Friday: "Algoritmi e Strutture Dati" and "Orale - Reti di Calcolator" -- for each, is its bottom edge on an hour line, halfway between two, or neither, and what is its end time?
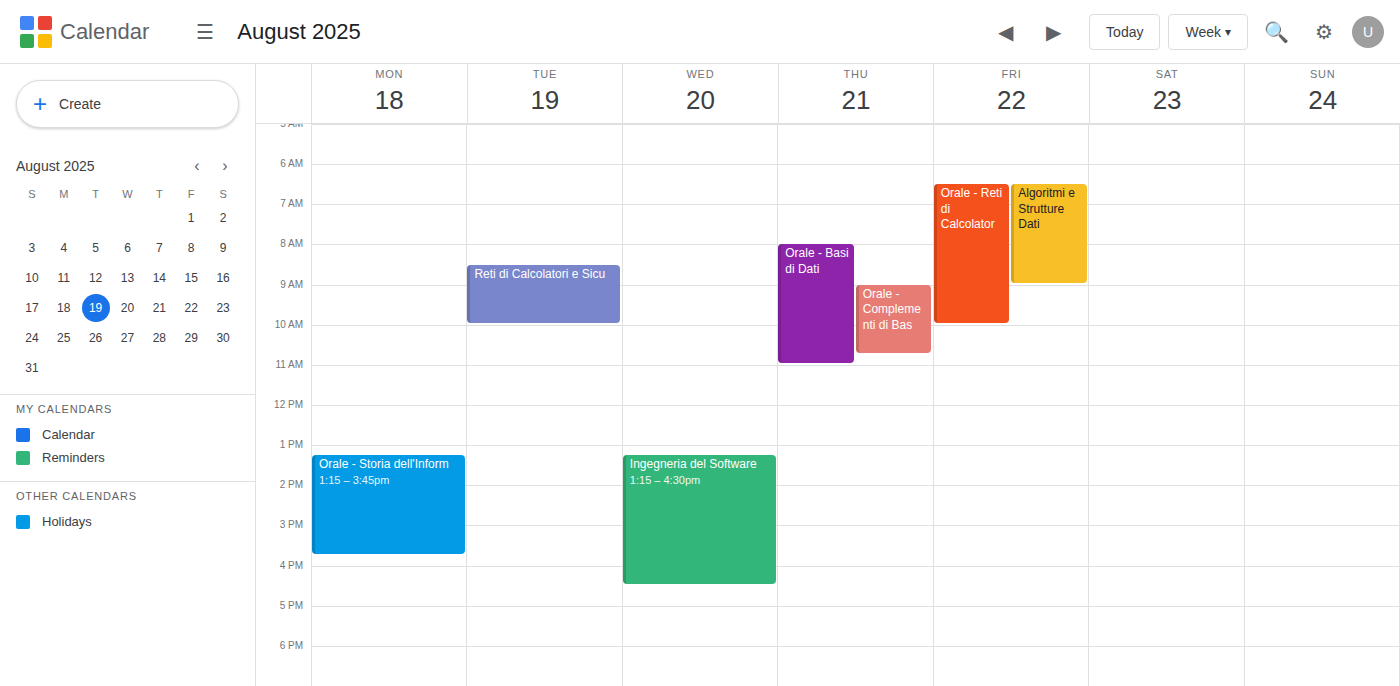
"Algoritmi e Strutture Dati": 9:00 AM, exactly on the 9 AM line. "Orale - Reti di Calcolator": 10:00 AM, exactly on the 10 AM line.